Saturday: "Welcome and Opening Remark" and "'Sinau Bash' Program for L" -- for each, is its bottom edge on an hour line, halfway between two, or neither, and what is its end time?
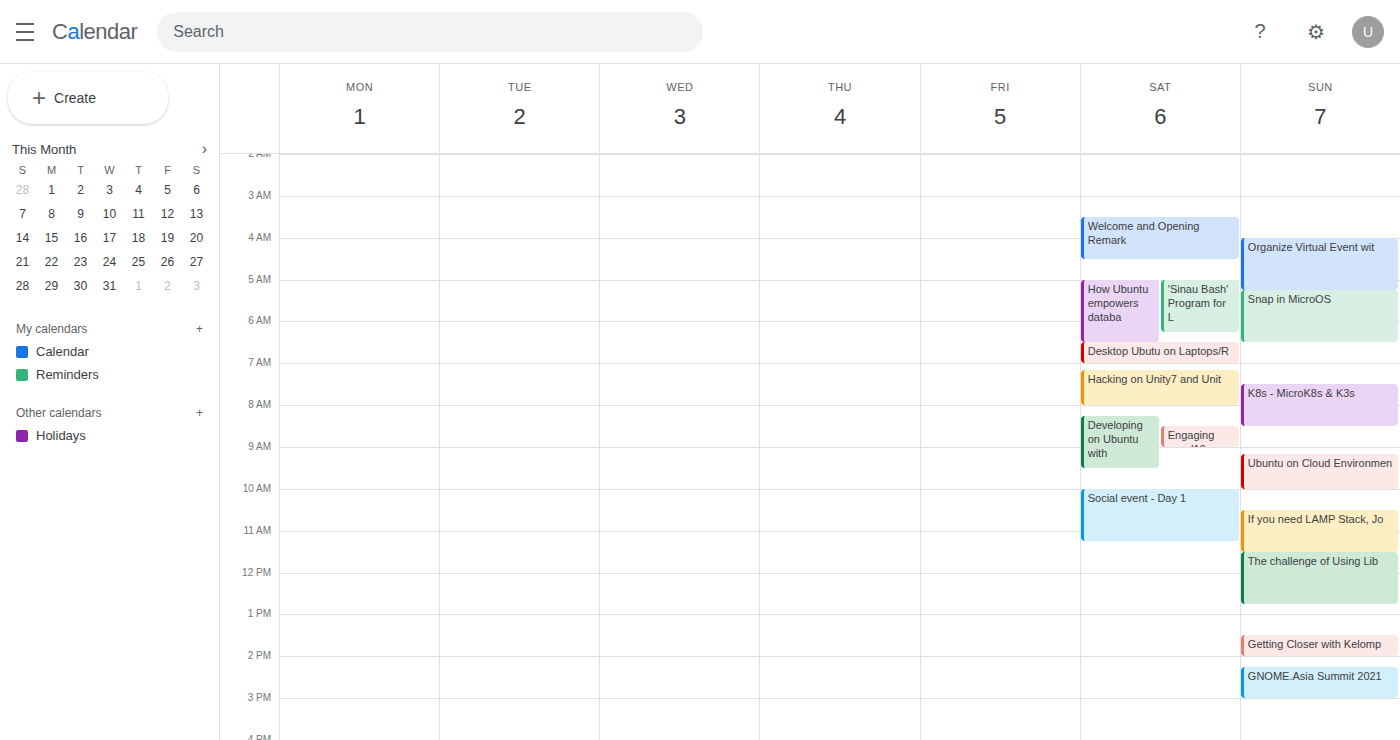
"Welcome and Opening Remark": 4:30 AM, halfway between the 4 AM and 5 AM lines. "'Sinau Bash' Program for L": 6:15 AM, neither: a quarter of the way from the 6 AM line to the 7 AM line.